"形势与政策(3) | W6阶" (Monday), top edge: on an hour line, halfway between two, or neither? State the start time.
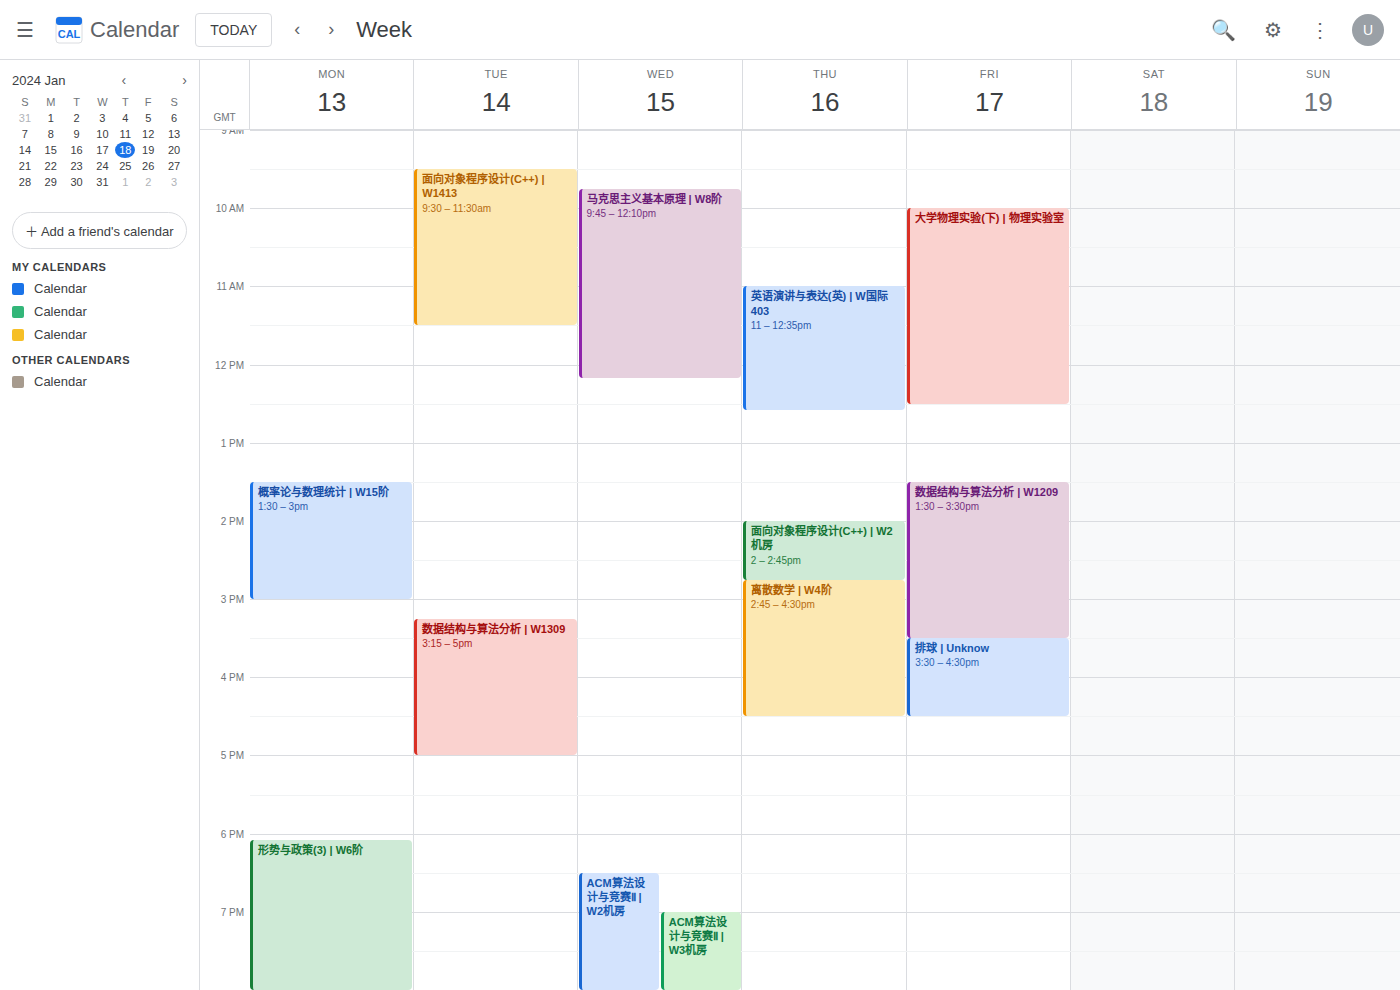
18:05 -- neither: 5 minutes below the 18:00 line and 55 minutes above the 19:00 line.